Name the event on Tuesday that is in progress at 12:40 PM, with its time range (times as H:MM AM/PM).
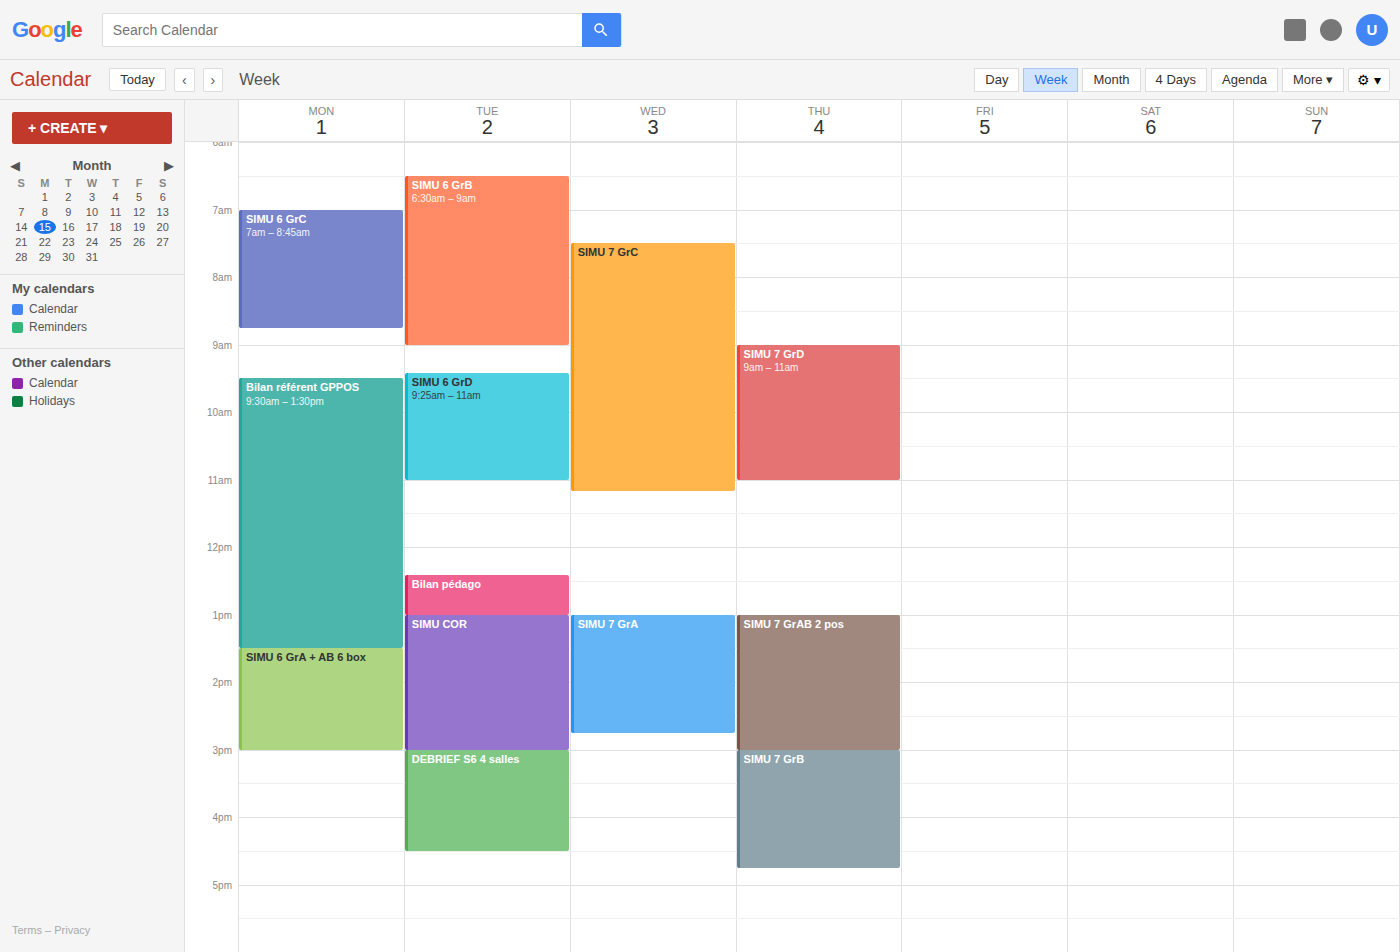
"Bilan pédago", 12:25 PM to 1:00 PM